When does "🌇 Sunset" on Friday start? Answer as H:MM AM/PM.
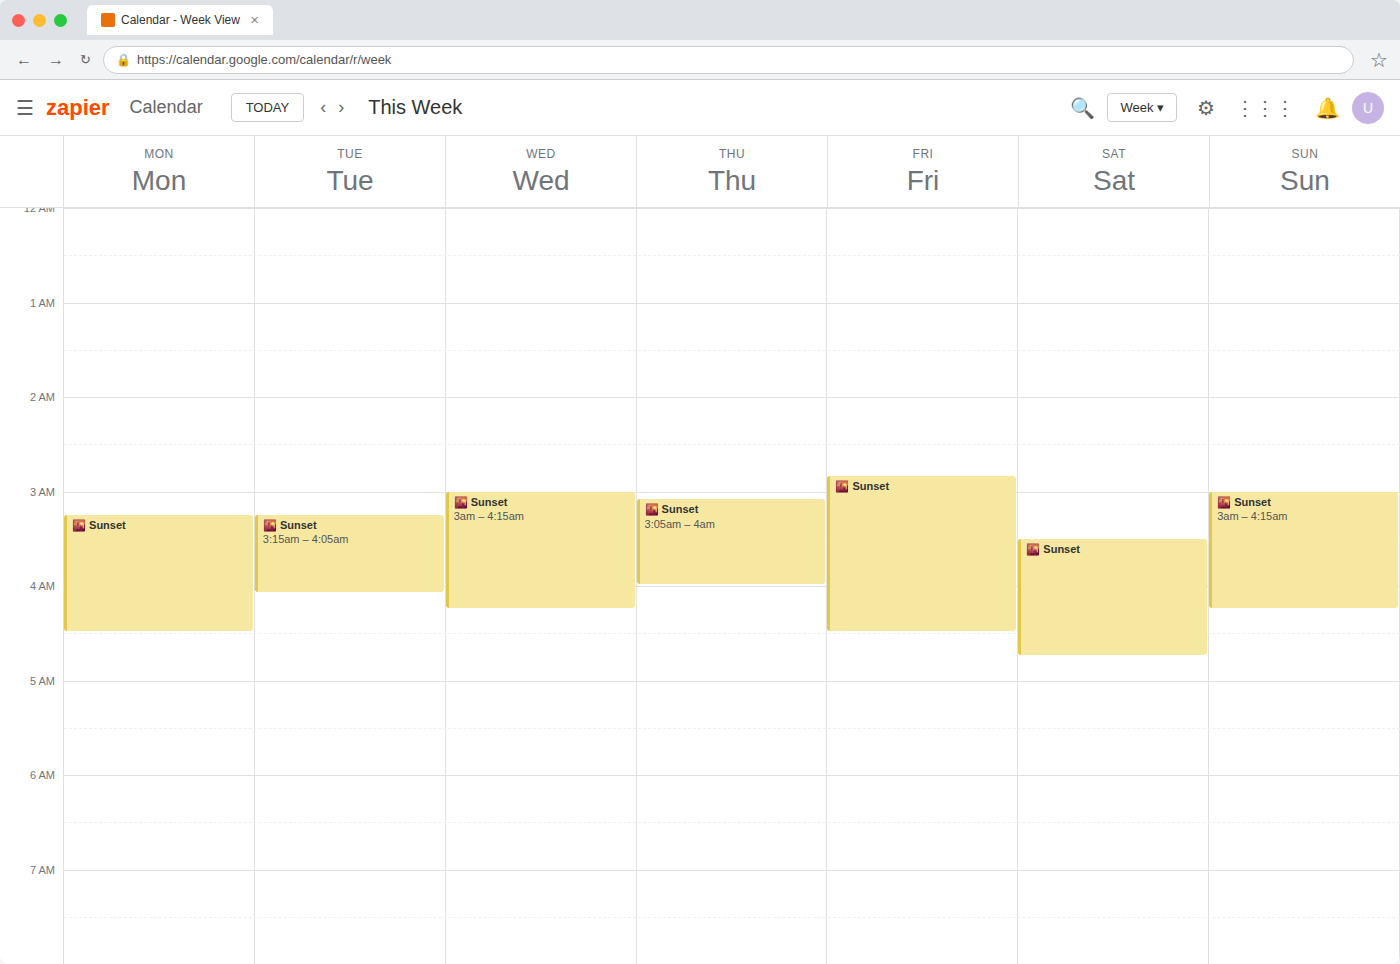
2:50 AM